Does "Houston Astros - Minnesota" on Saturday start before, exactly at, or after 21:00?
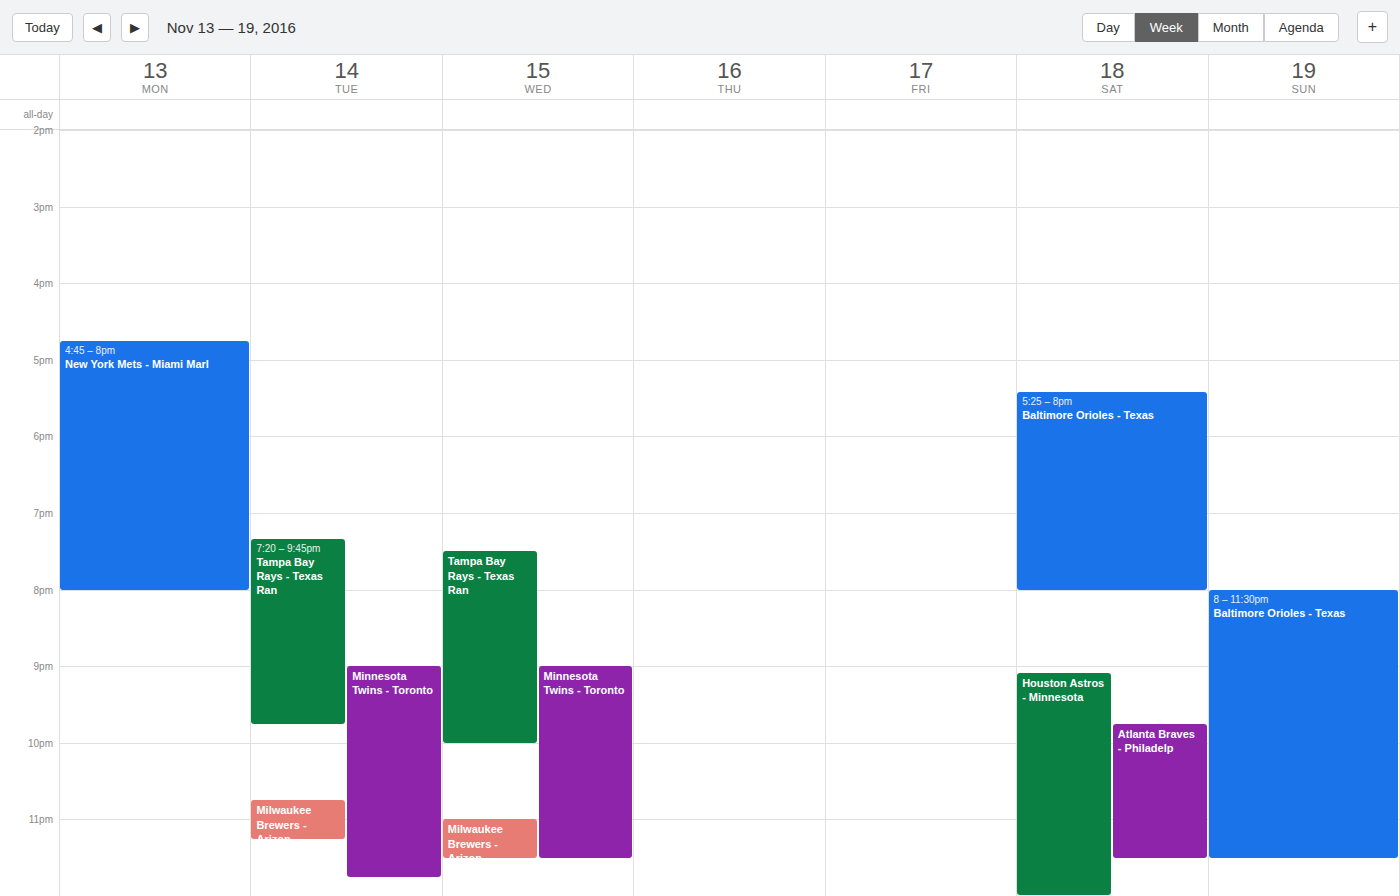
21:05 -- after 21:00, 5 minutes below the 21:00 line.